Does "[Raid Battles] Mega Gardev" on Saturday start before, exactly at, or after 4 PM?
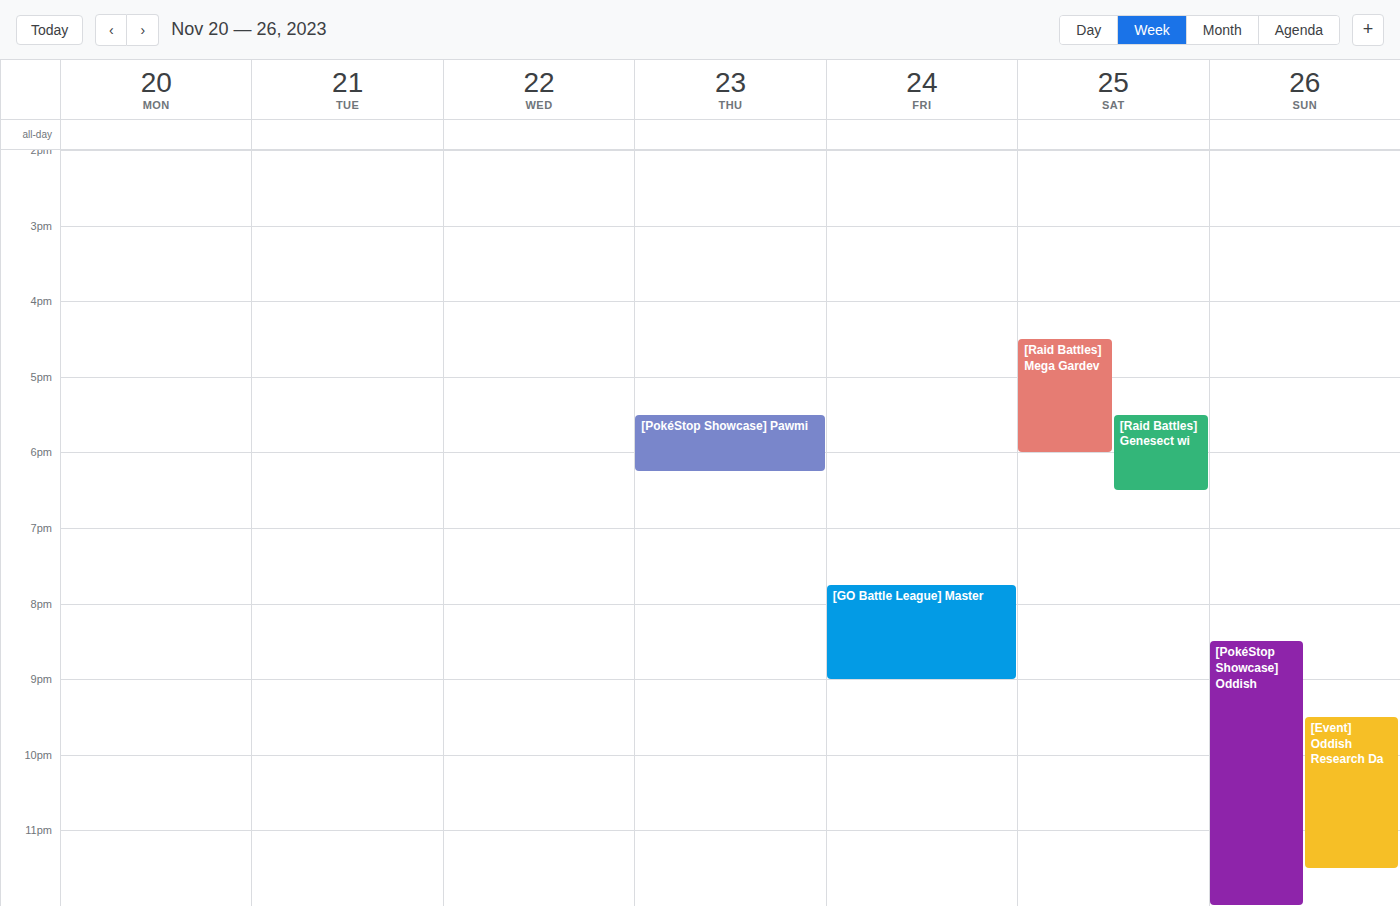
4:30 PM -- after 4 PM, 30 minutes below the 4 PM line.